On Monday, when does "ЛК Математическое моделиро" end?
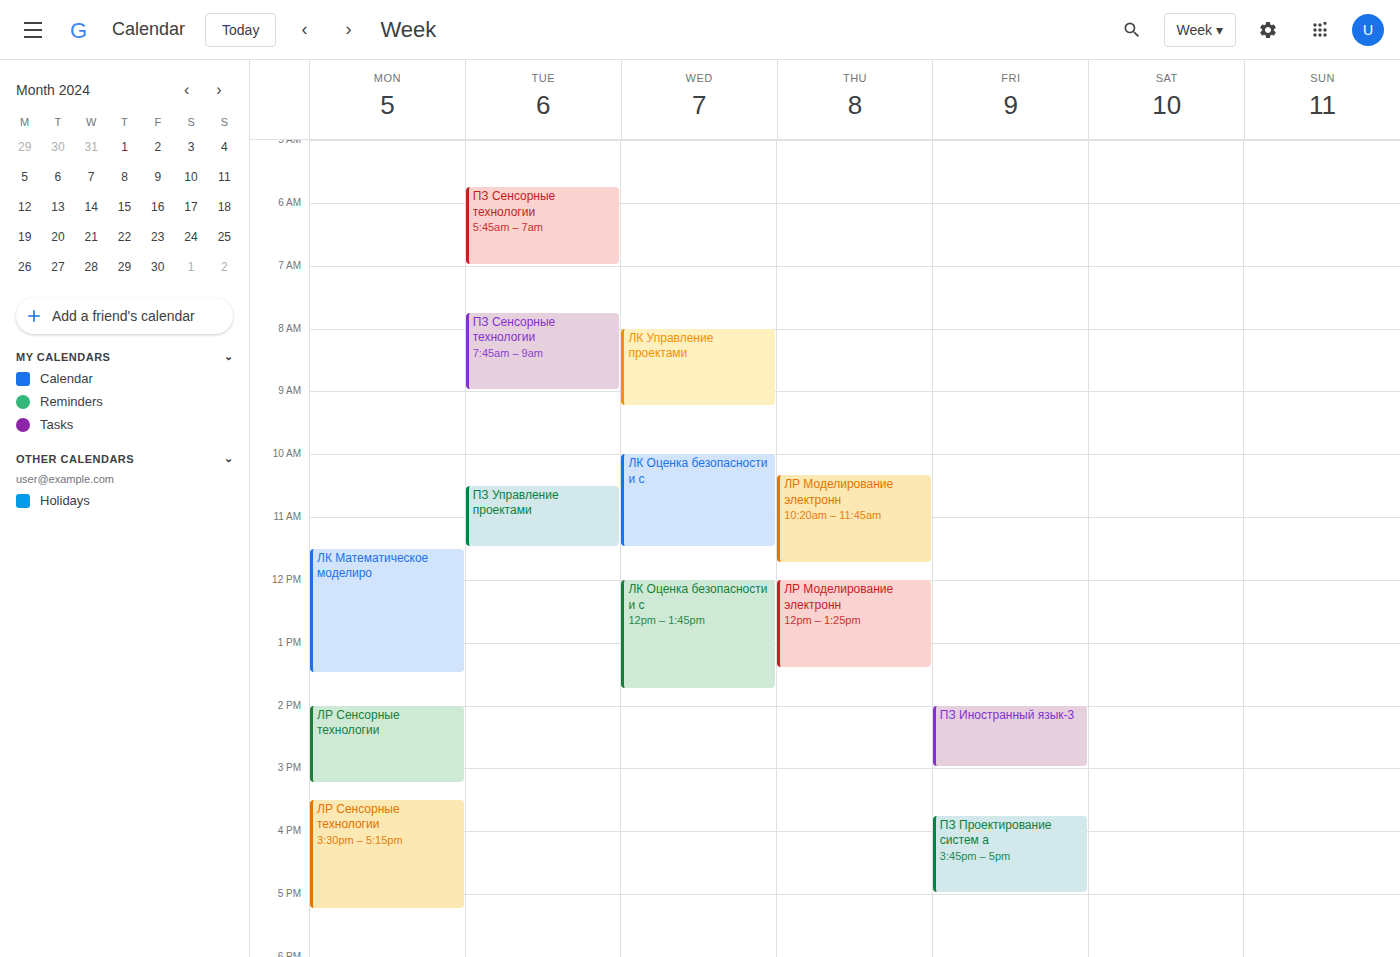
1:30 PM